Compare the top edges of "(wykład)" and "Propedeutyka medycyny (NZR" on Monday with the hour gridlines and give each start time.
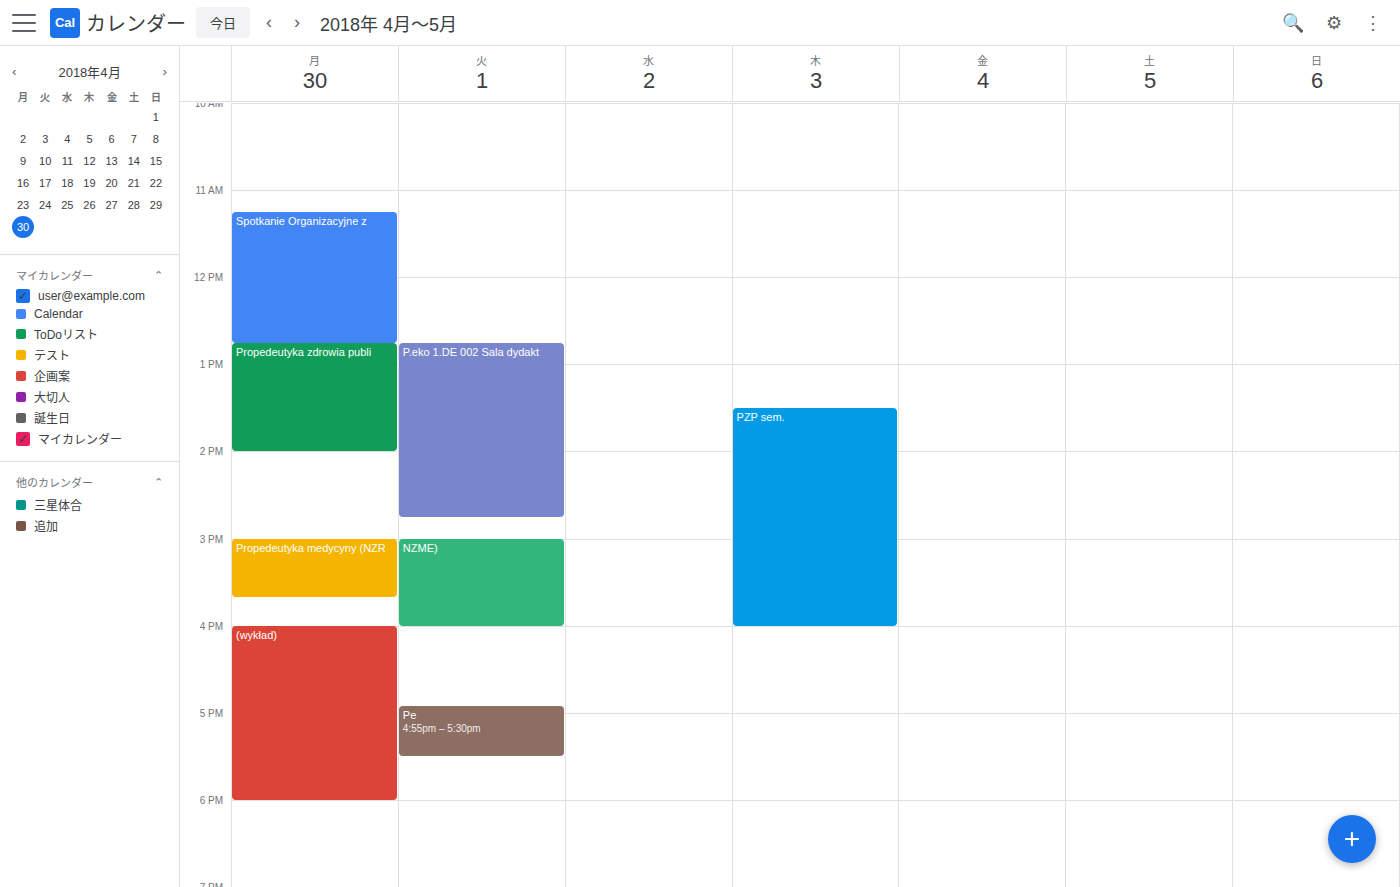
"(wykład)": 4:00 PM, exactly on the 4 PM line. "Propedeutyka medycyny (NZR": 3:00 PM, exactly on the 3 PM line.